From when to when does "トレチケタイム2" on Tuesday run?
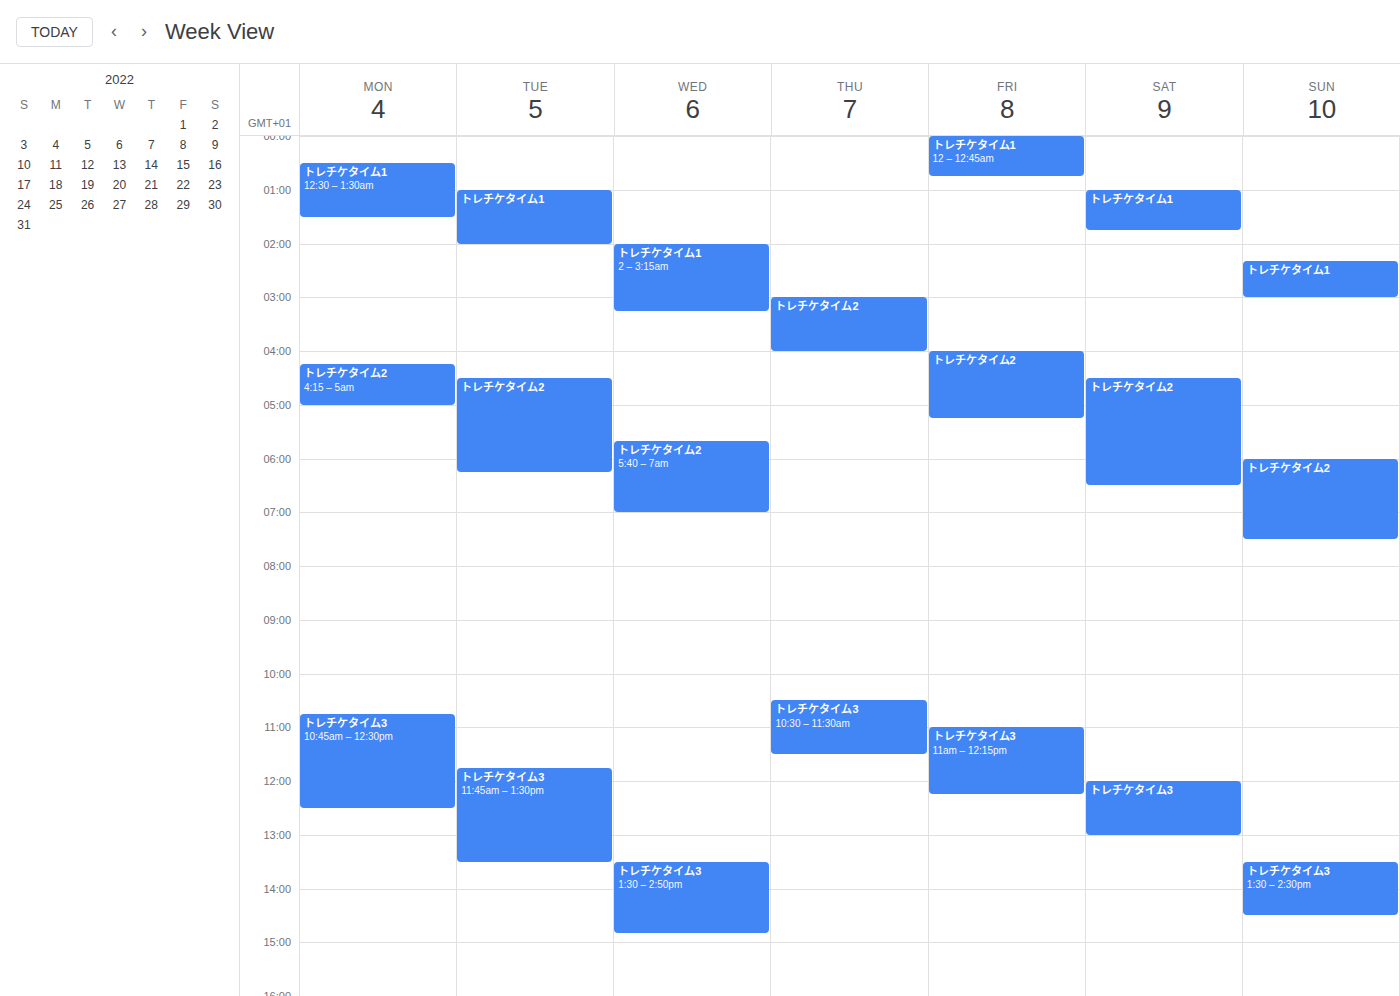
4:30 AM to 6:15 AM